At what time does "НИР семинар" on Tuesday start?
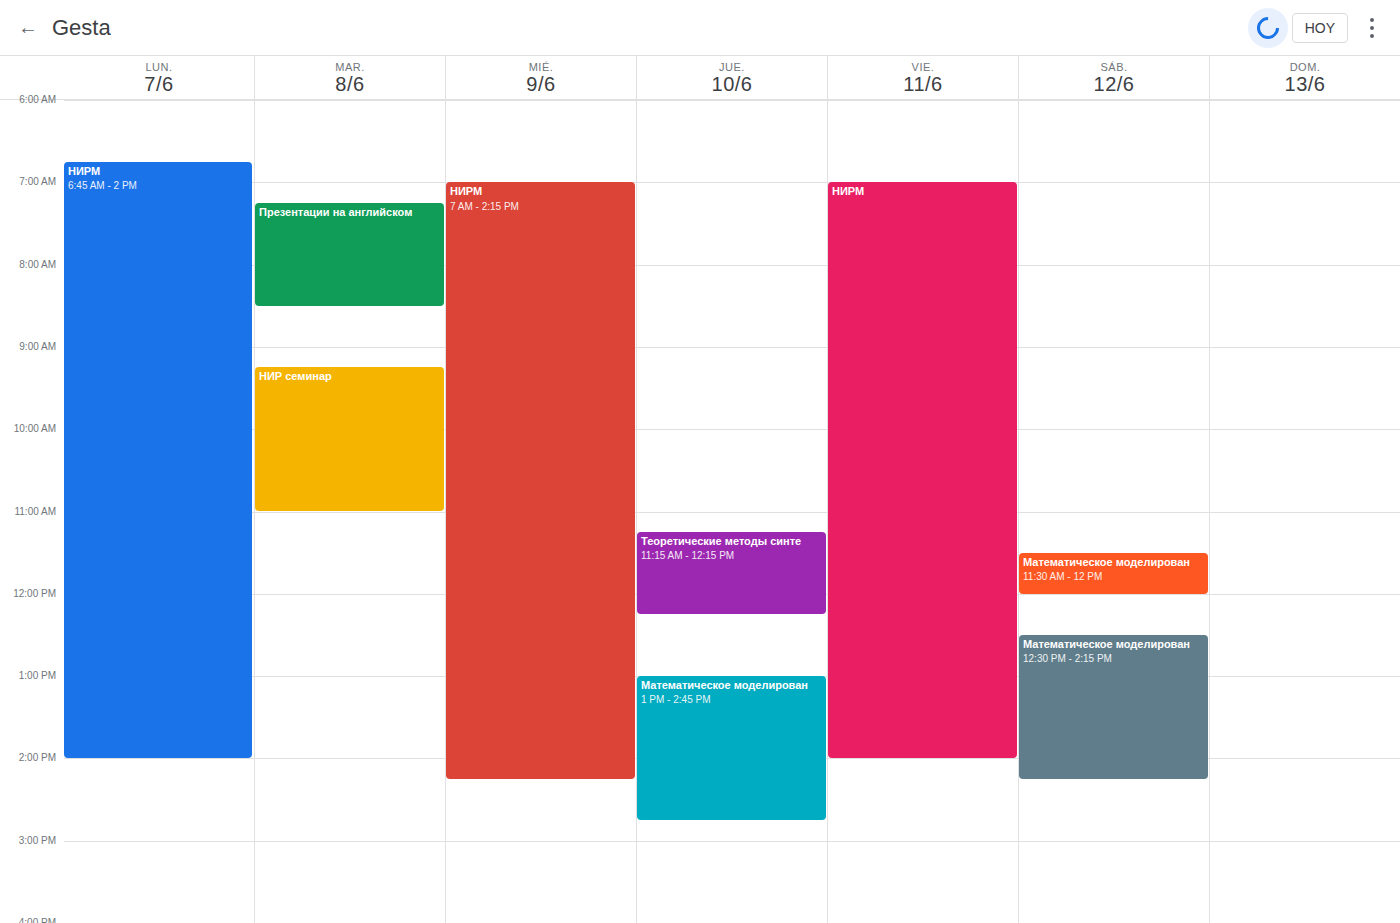
9:15 AM